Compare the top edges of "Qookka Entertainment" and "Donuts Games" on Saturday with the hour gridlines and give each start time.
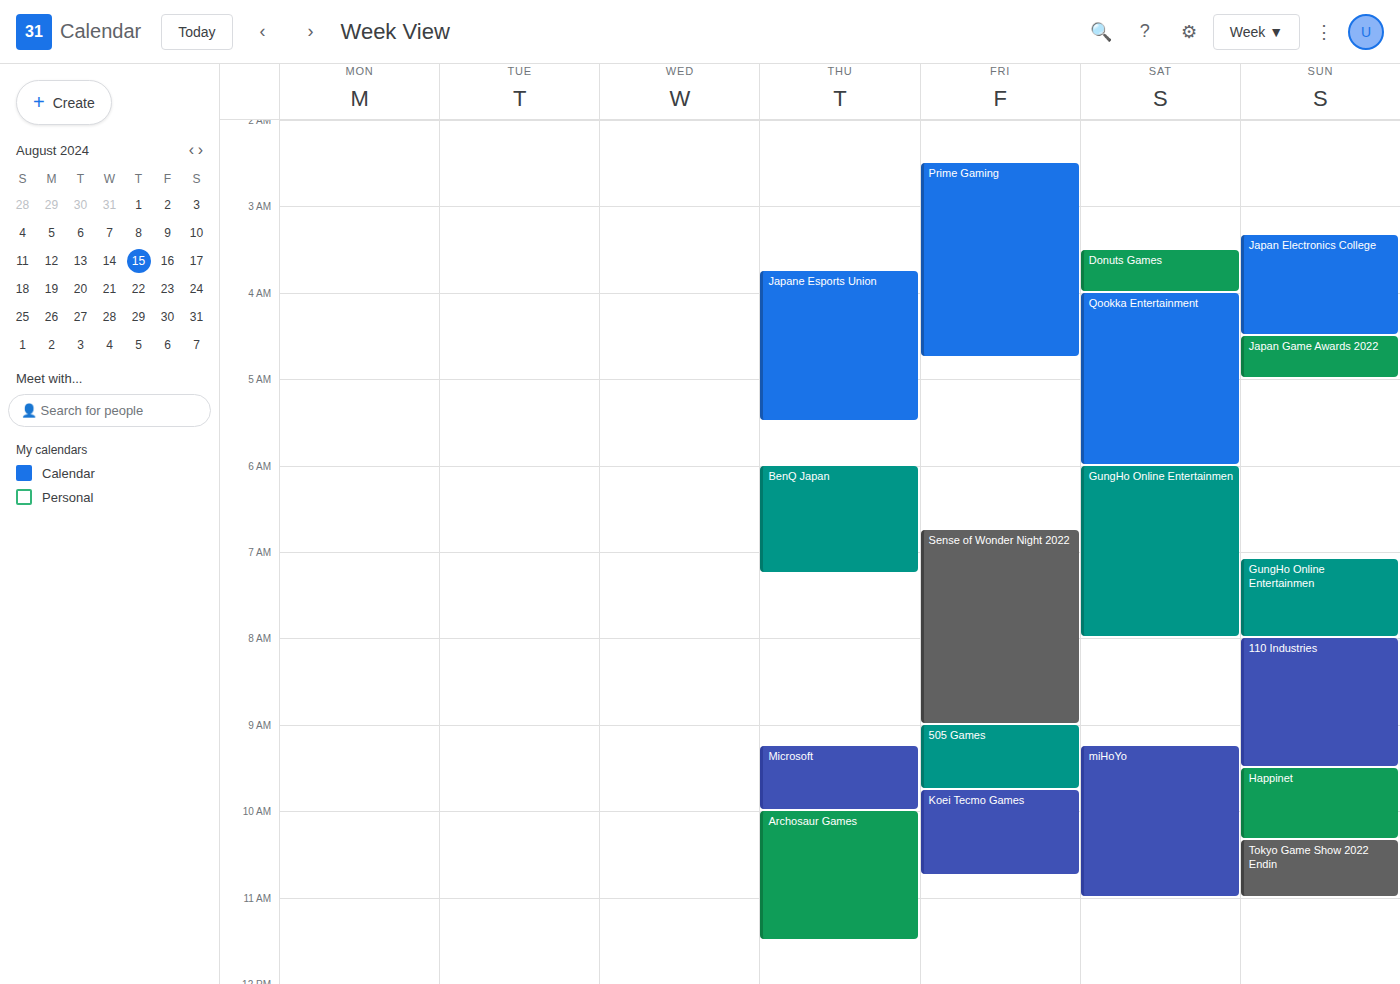
"Qookka Entertainment": 4:00 AM, exactly on the 4 AM line. "Donuts Games": 3:30 AM, halfway between the 3 AM and 4 AM lines.